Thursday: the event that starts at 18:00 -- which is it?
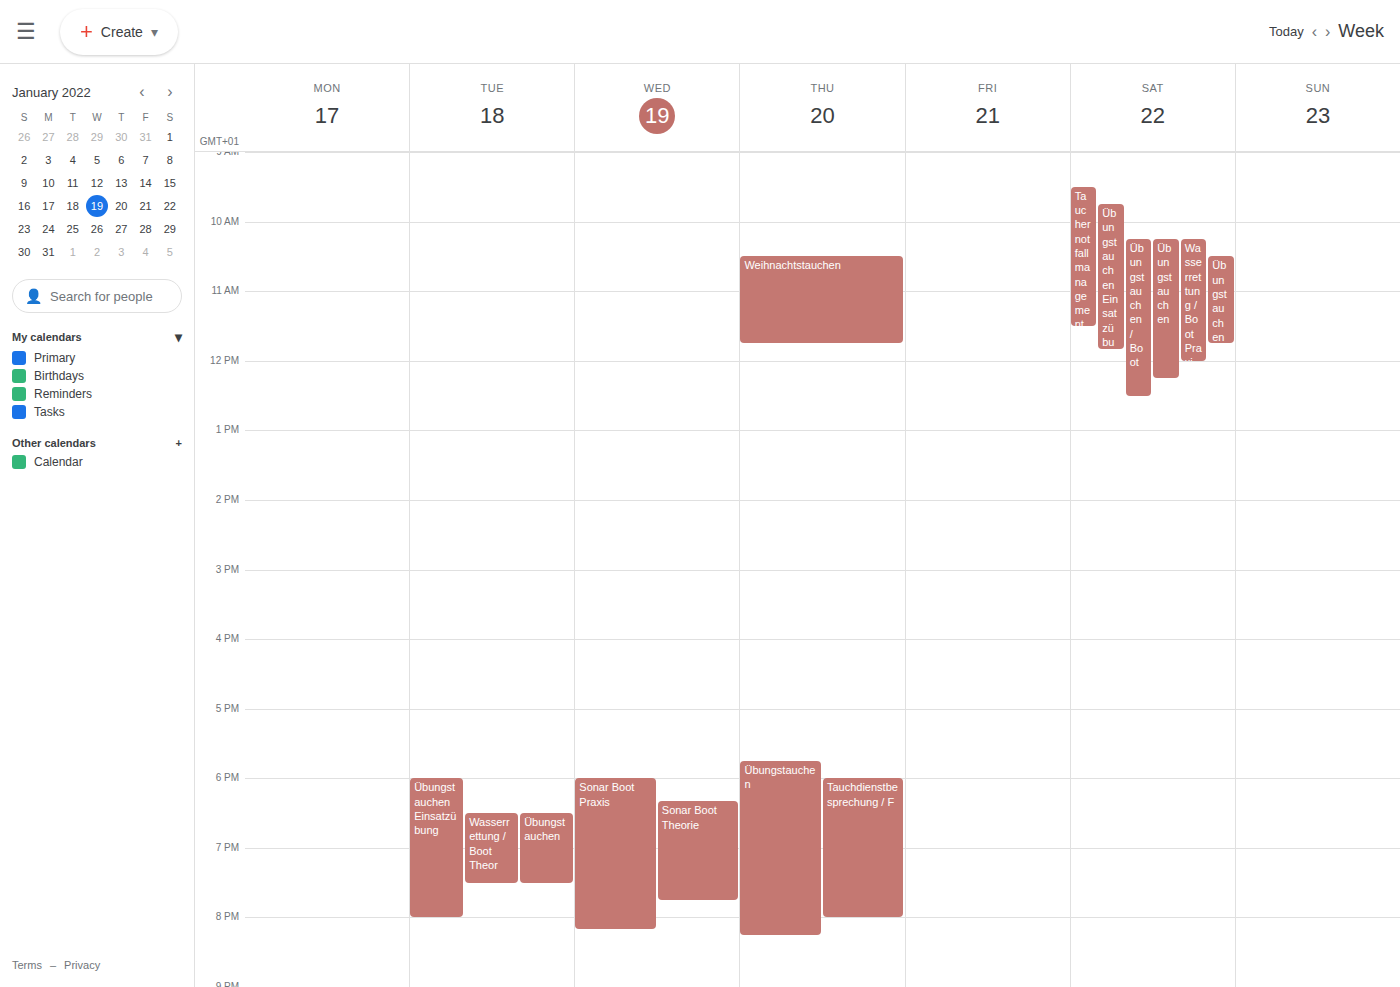
"Tauchdienstbesprechung / F"